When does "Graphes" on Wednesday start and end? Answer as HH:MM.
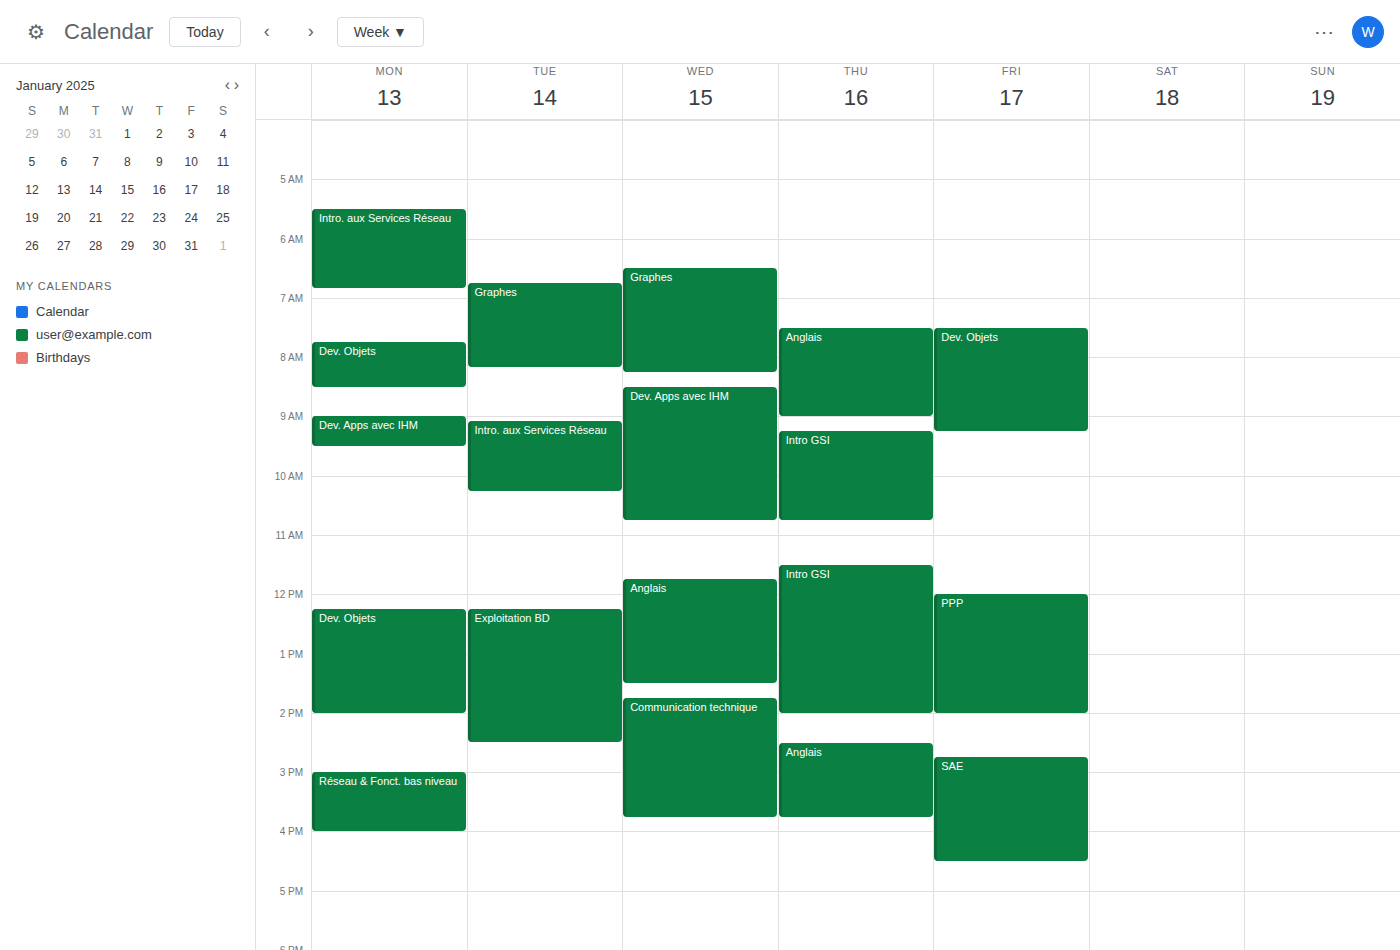
06:30 to 08:15